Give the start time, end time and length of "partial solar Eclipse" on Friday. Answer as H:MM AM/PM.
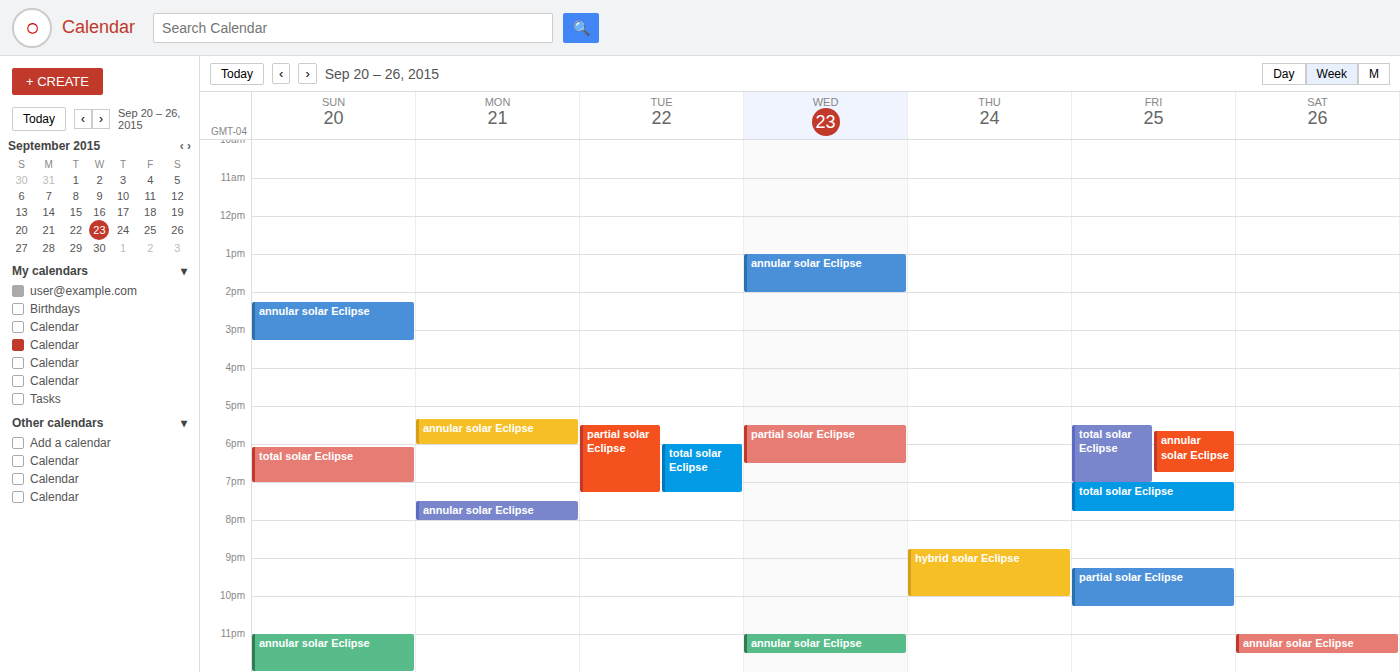
9:15 PM to 10:15 PM, 1 hour